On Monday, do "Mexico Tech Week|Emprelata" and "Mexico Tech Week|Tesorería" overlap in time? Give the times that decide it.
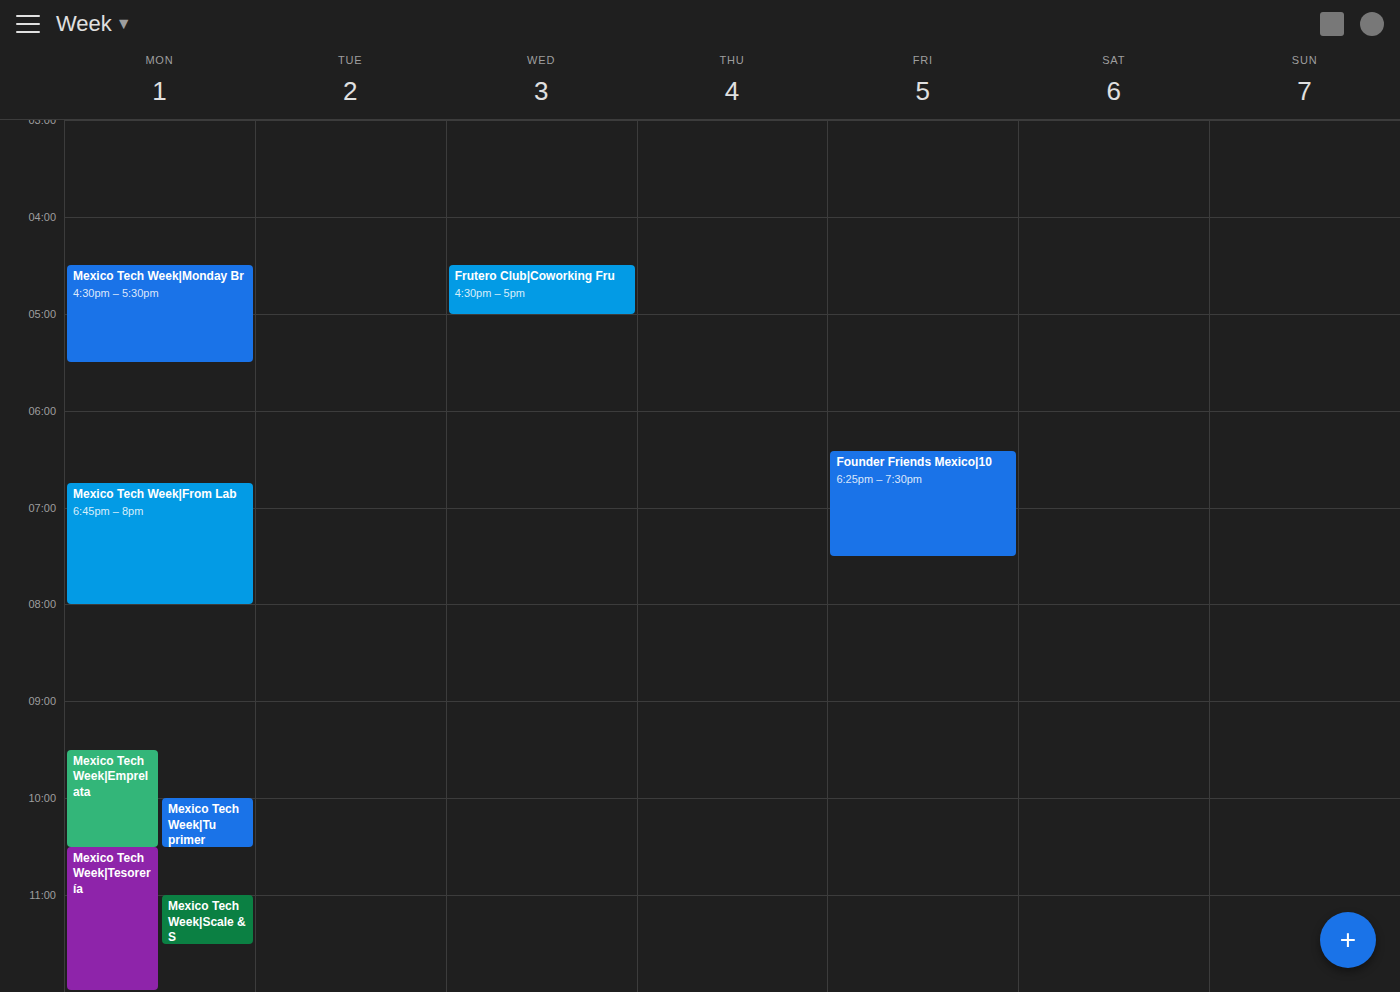
"Mexico Tech Week|Emprelata" ends at 10:30 PM, exactly when "Mexico Tech Week|Tesorería" starts -- they touch but do not overlap.